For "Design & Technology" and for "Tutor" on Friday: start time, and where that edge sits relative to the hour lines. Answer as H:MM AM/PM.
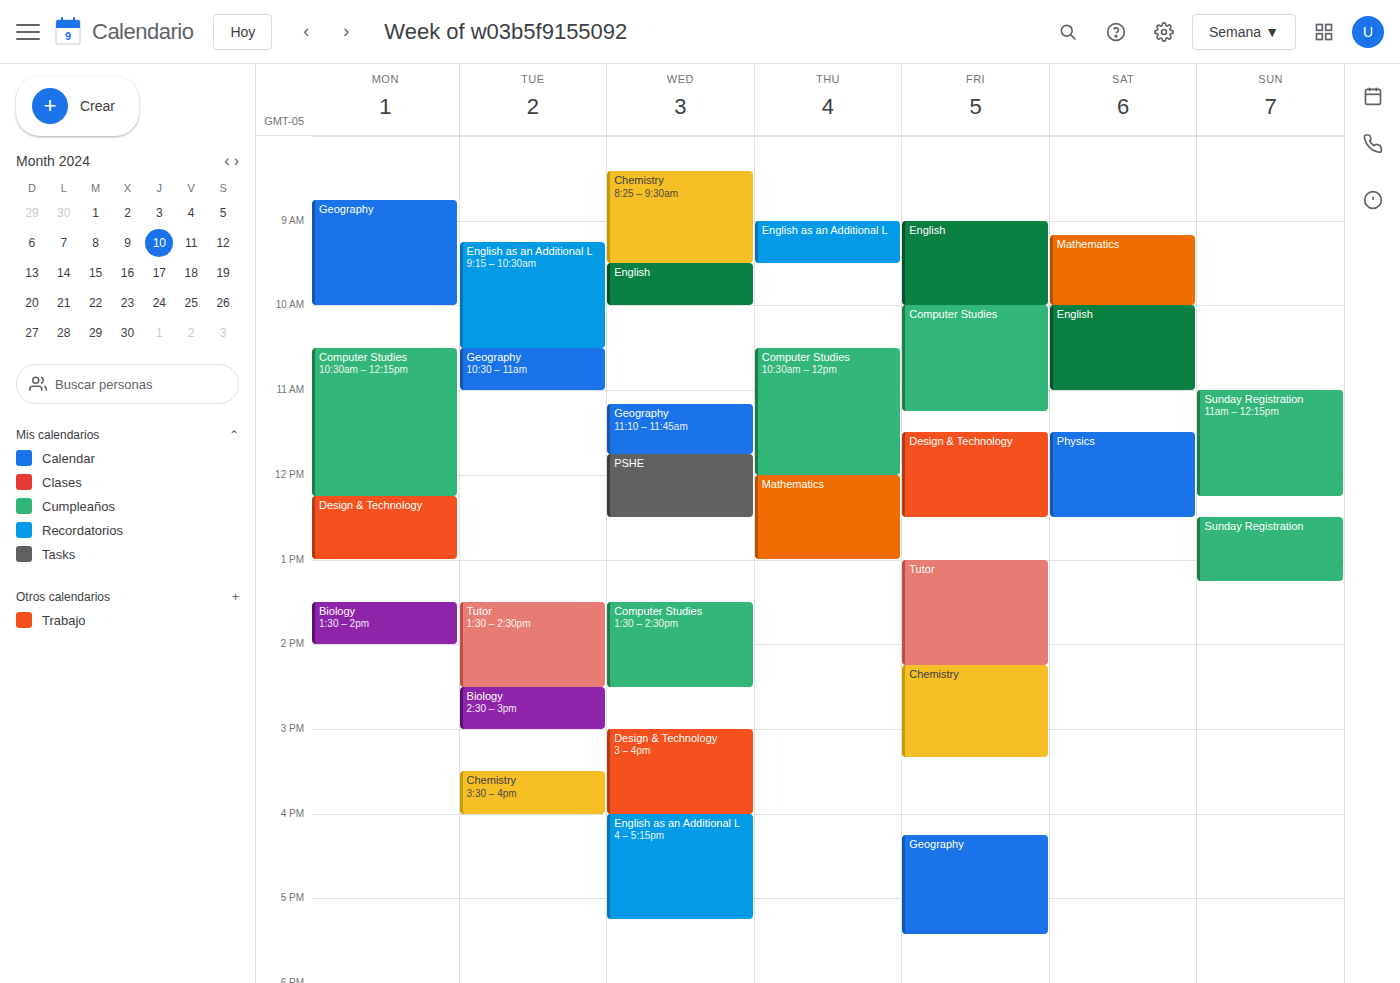
"Design & Technology": 11:30 AM, halfway between the 11 AM and 12 PM lines. "Tutor": 1:00 PM, exactly on the 1 PM line.